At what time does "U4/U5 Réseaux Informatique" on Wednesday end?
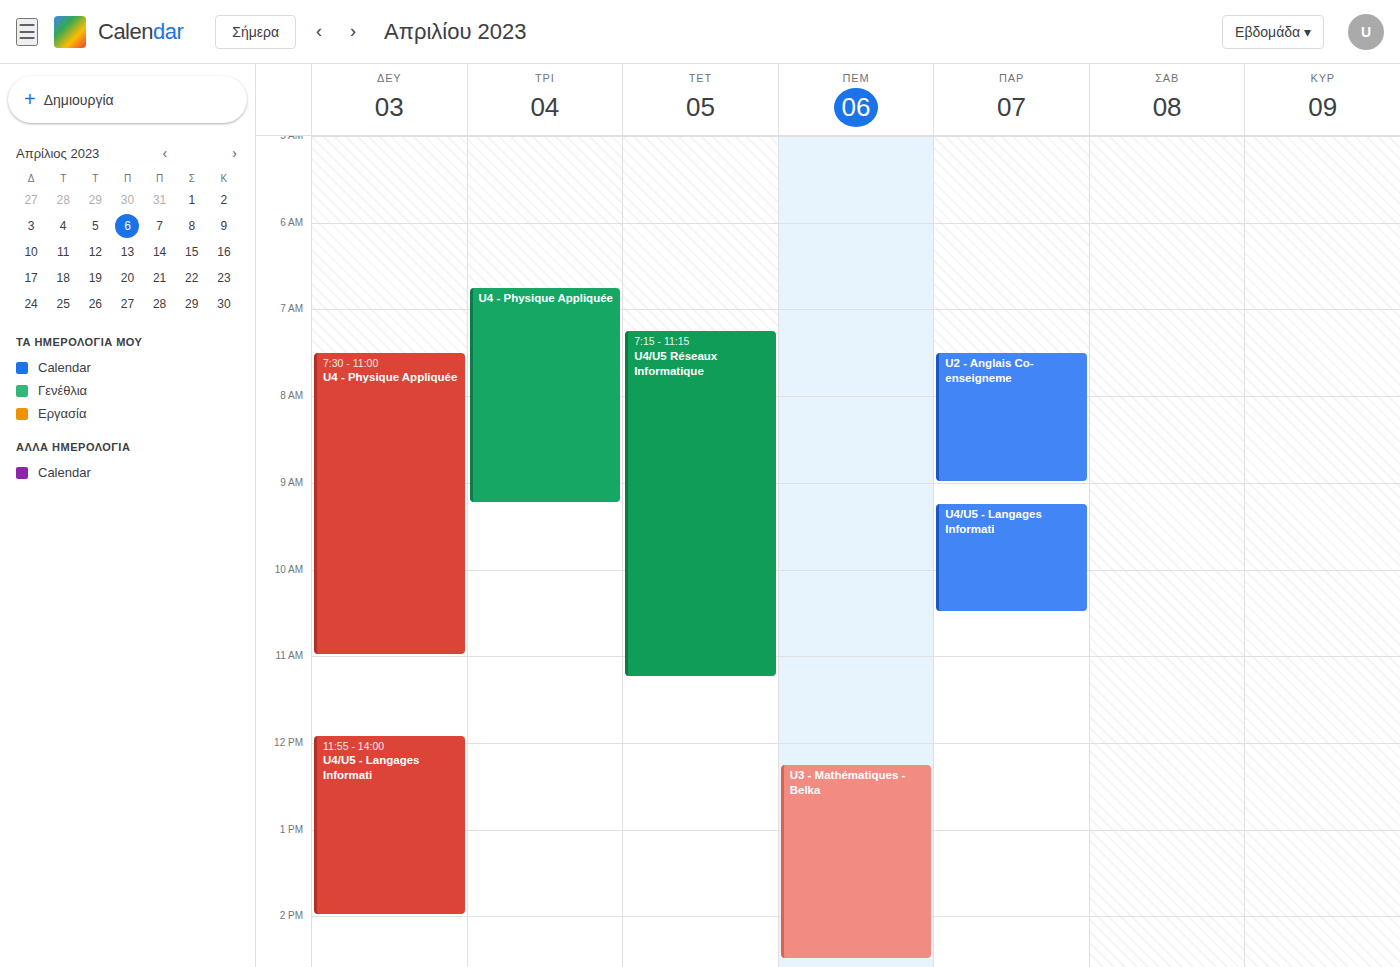
11:15 AM